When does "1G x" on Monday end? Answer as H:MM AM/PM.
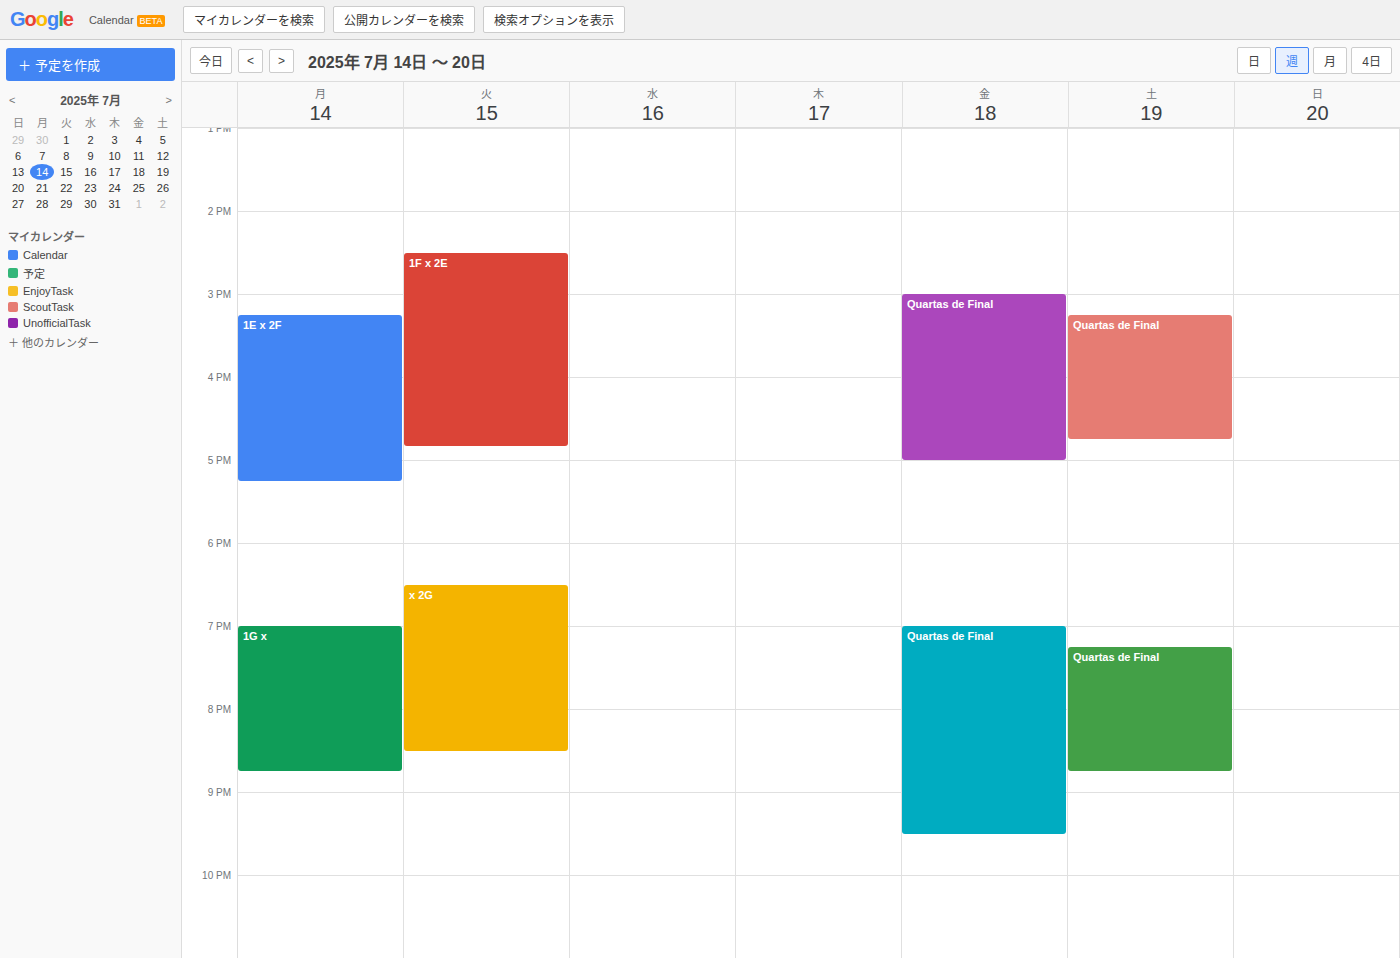
8:45 PM